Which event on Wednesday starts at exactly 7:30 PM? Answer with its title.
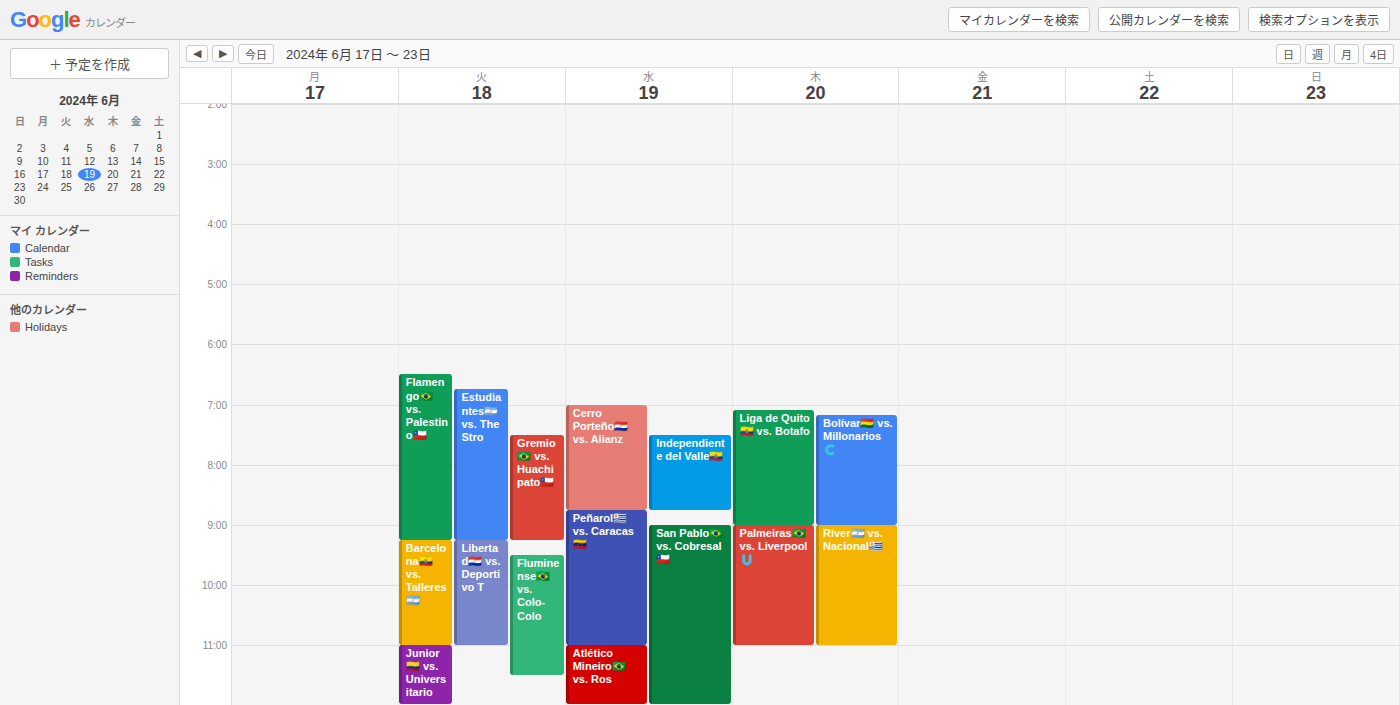
"Independiente del Valle🇪🇨"